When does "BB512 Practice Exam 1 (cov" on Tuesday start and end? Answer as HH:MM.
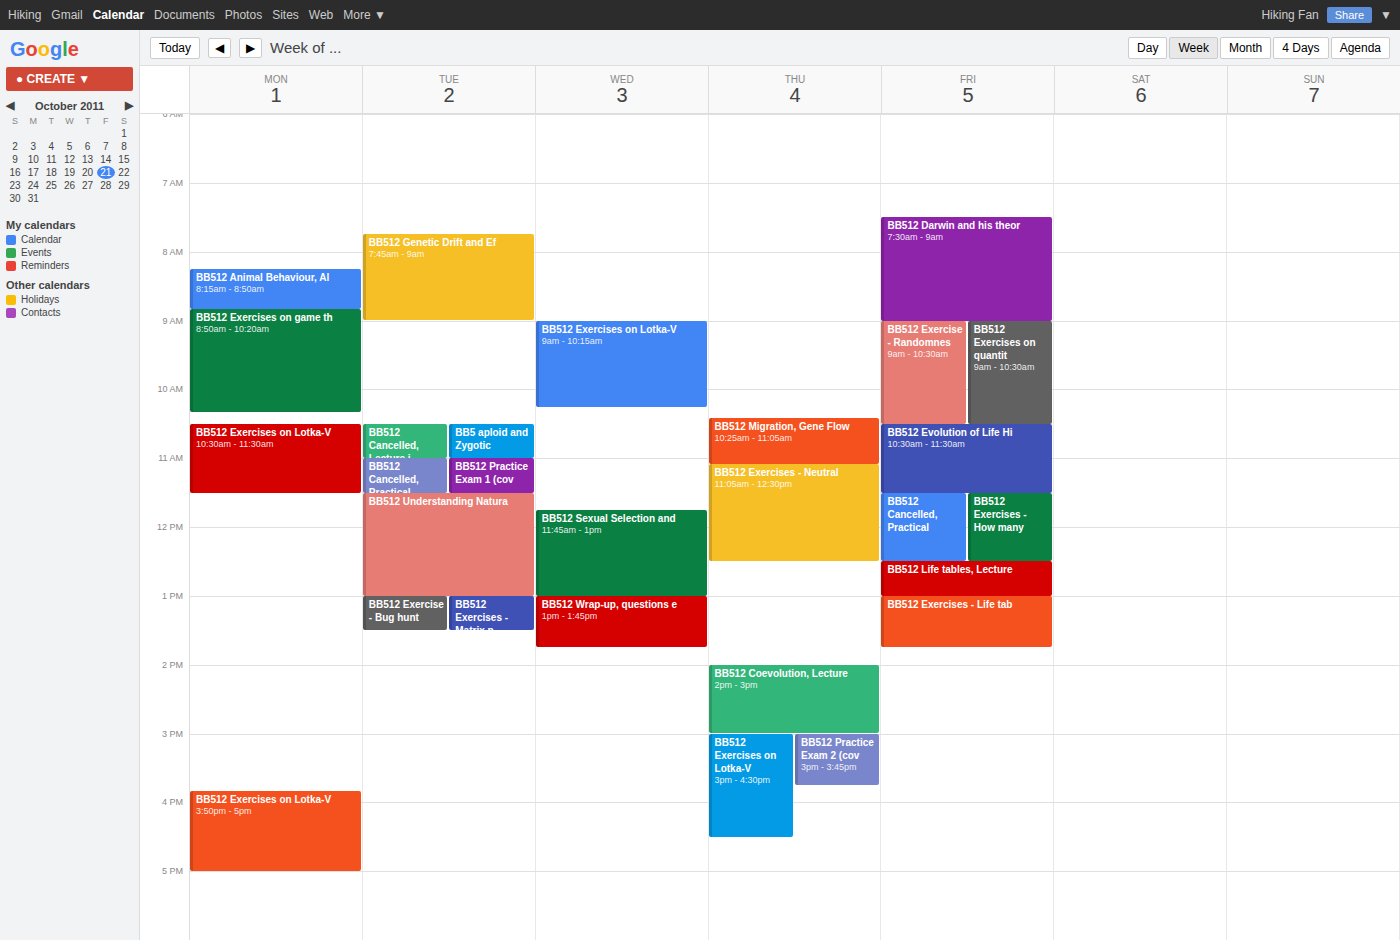
11:00 to 11:30